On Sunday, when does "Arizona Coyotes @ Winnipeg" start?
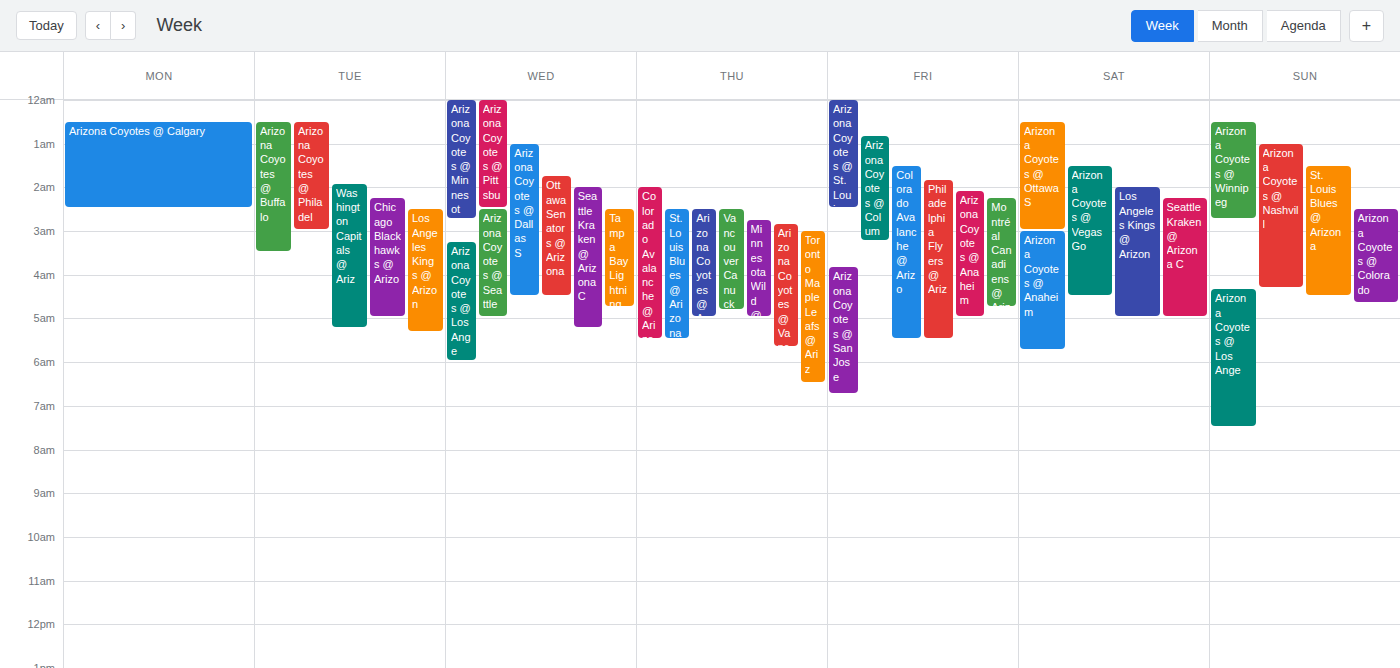
12:30 AM